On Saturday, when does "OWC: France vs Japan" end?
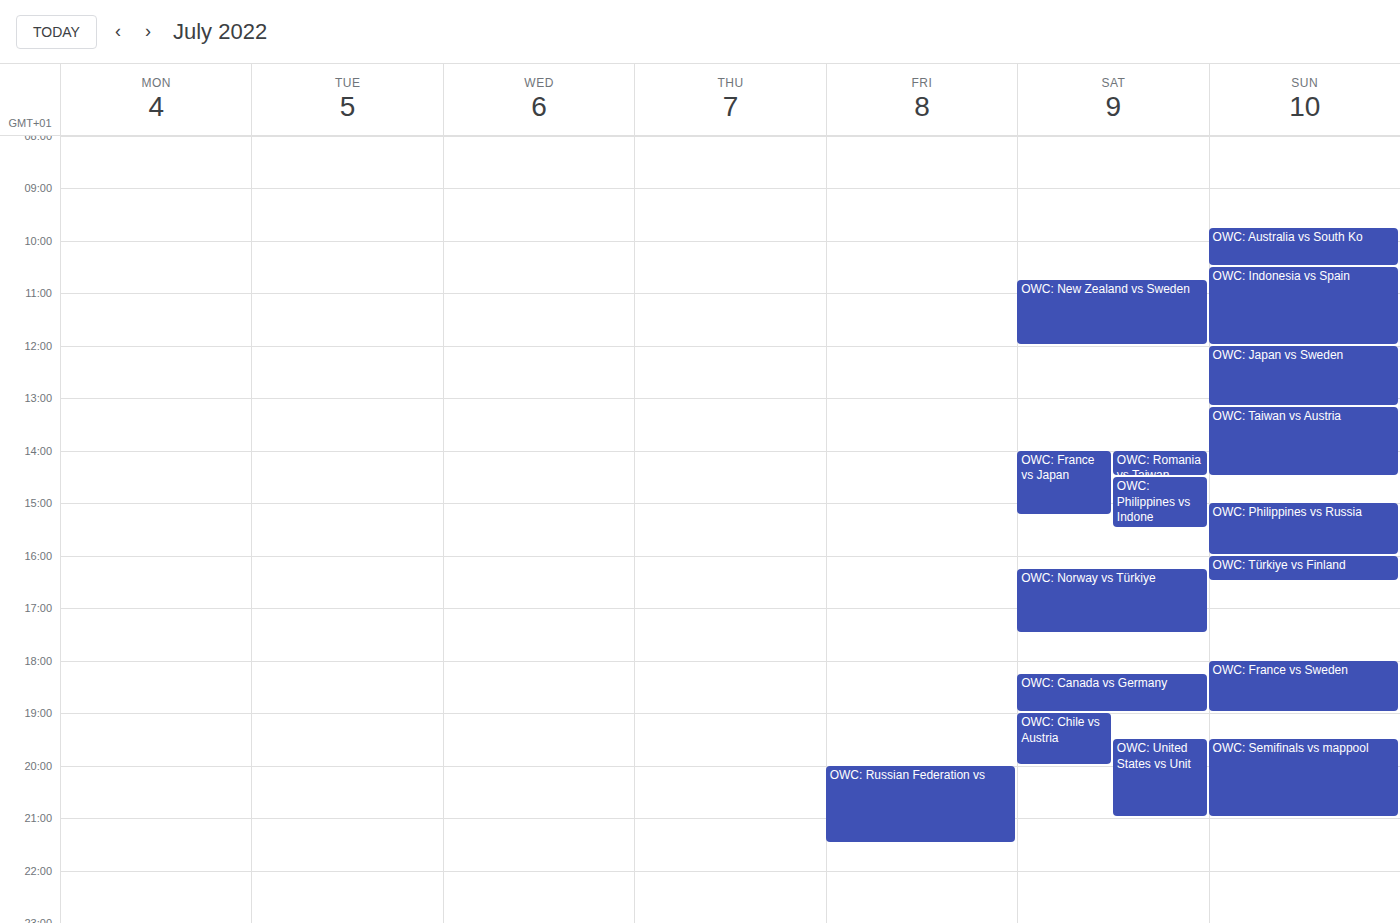
15:15